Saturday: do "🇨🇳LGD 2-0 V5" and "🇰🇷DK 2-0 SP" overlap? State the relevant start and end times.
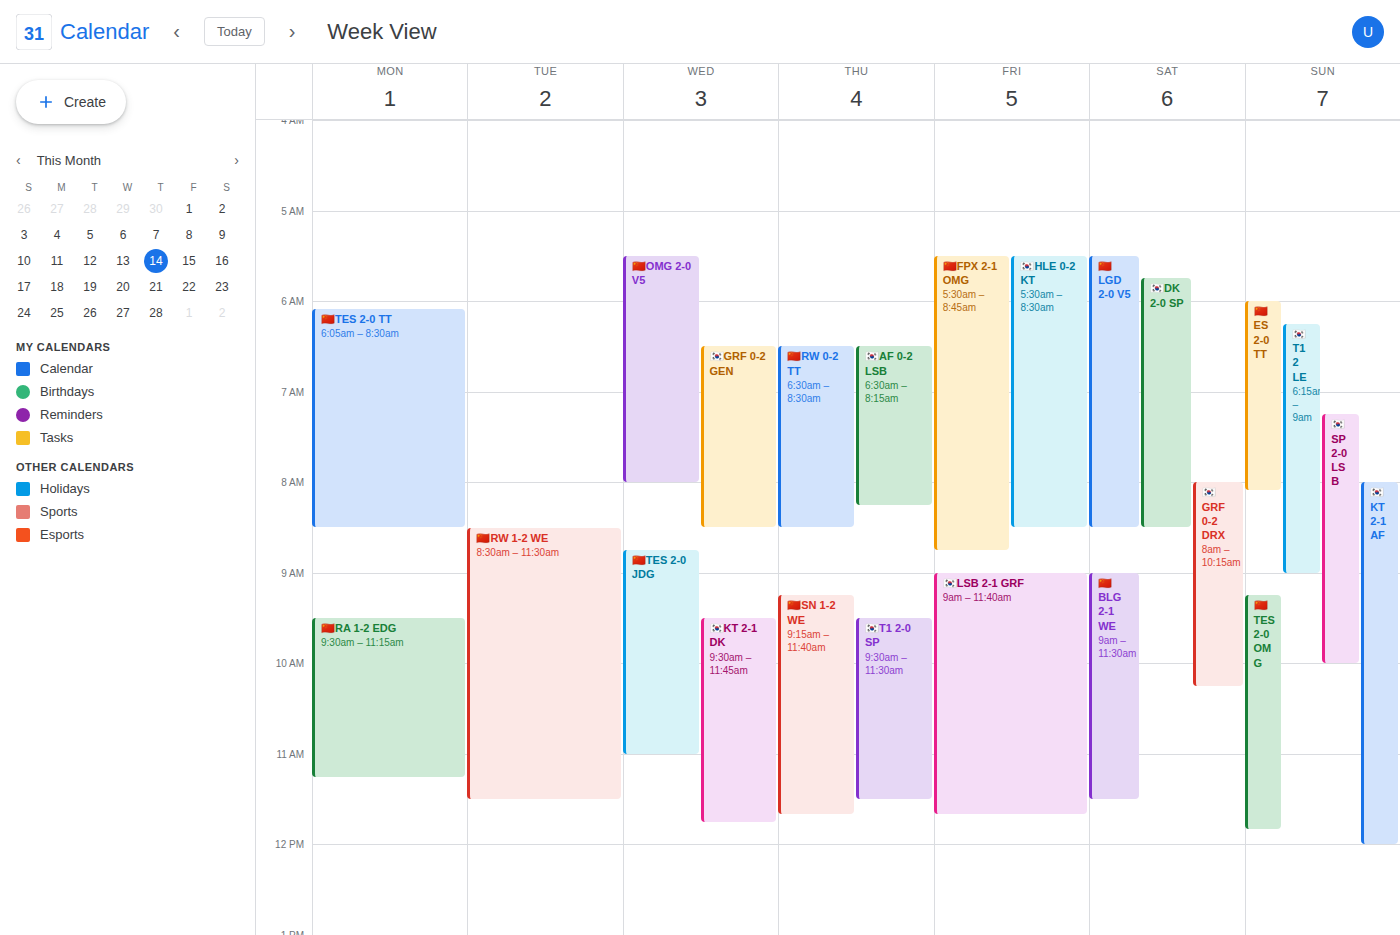
"🇰🇷DK 2-0 SP" starts at 5:45 AM, before "🇨🇳LGD 2-0 V5" ends at 8:30 AM -- they overlap.